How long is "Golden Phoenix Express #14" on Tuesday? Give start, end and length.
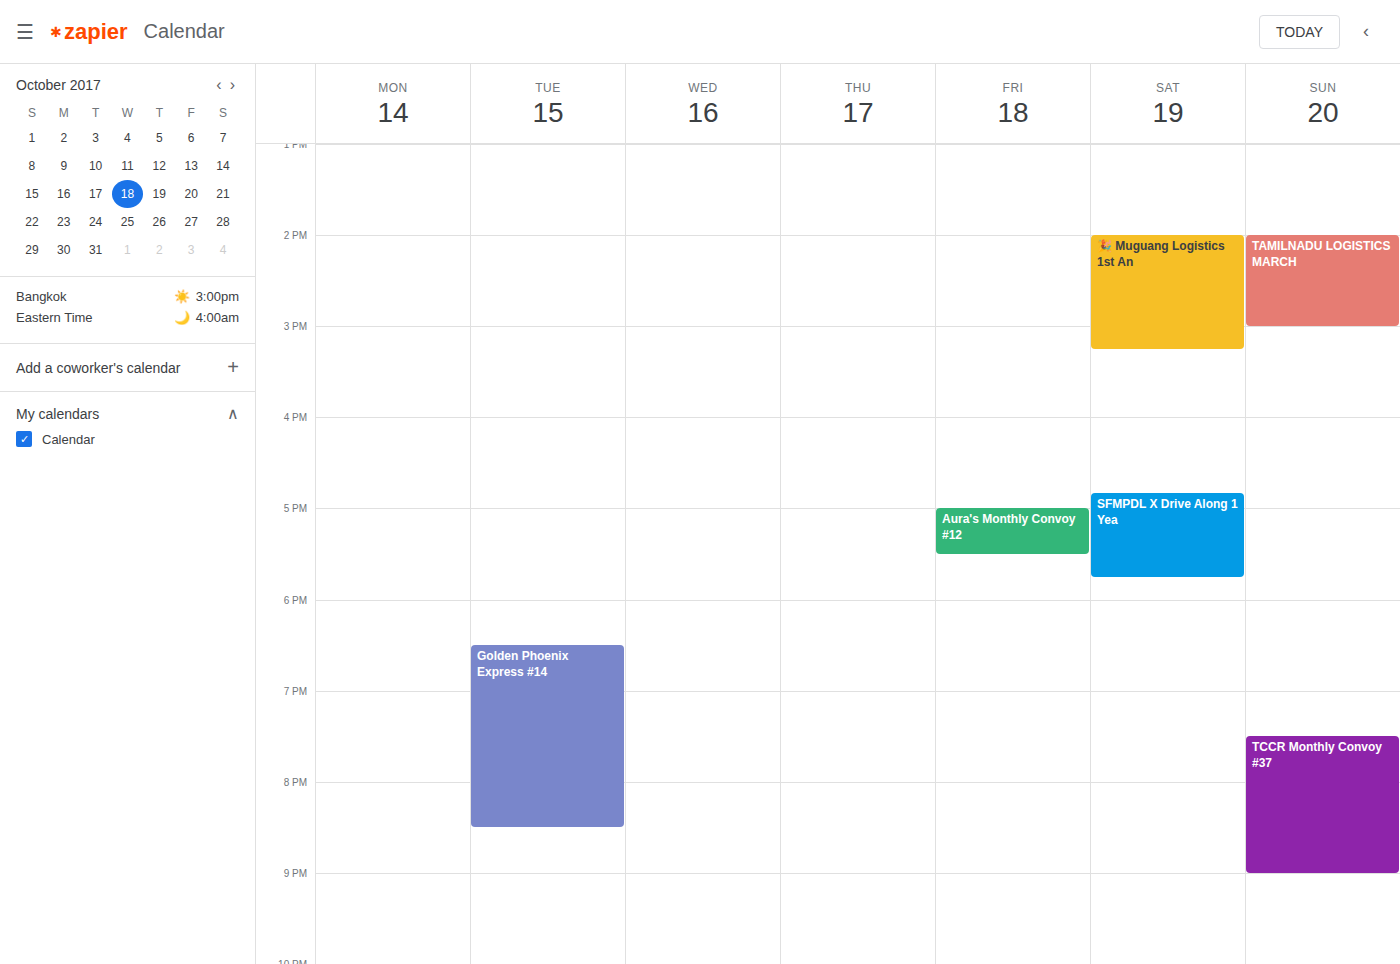
6:30 PM to 8:30 PM, 2 hours